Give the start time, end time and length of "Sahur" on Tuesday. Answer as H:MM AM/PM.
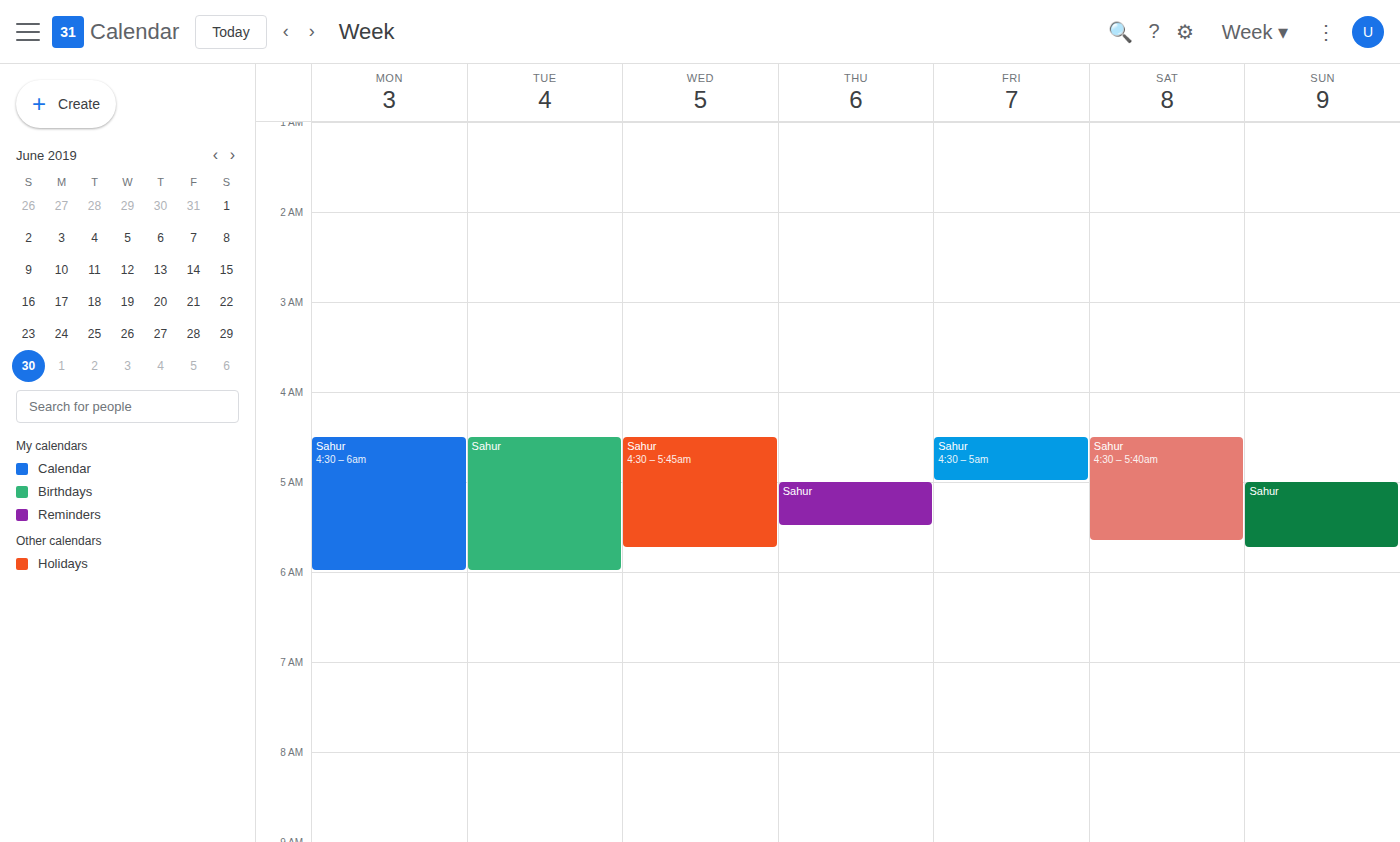
4:30 AM to 6:00 AM, 1 hour 30 minutes